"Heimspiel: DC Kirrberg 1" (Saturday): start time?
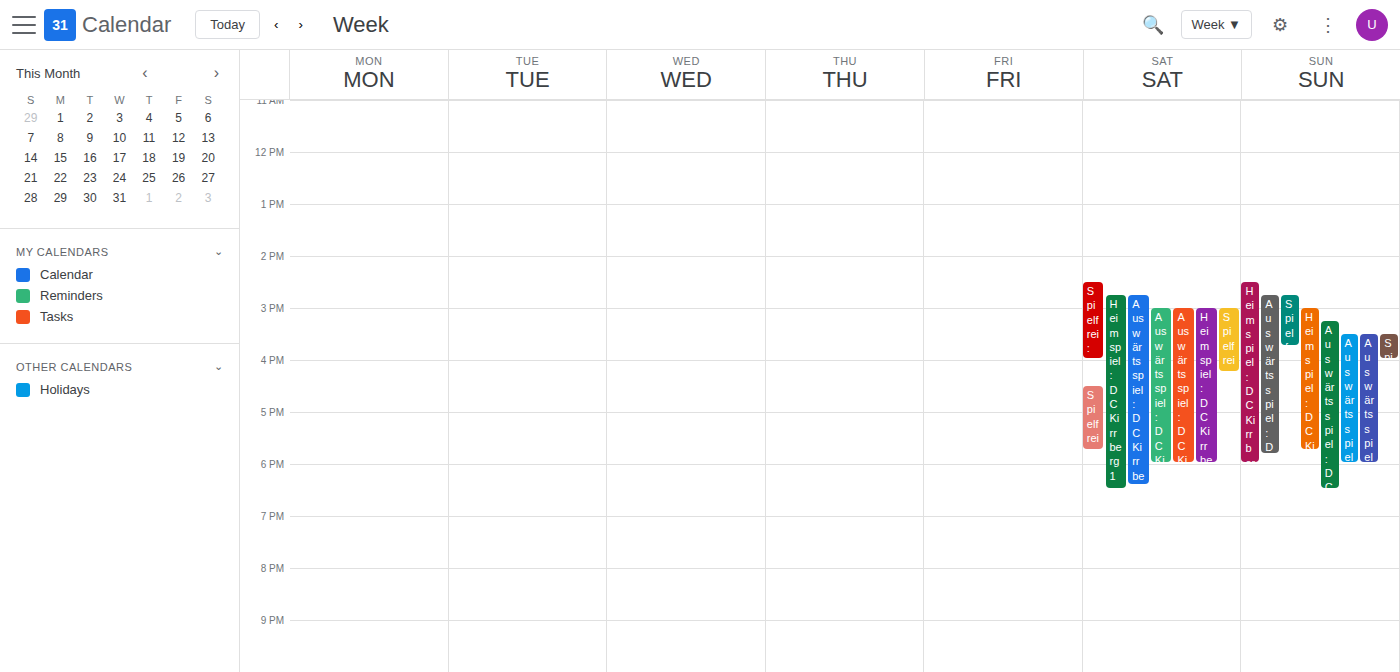
2:45 PM